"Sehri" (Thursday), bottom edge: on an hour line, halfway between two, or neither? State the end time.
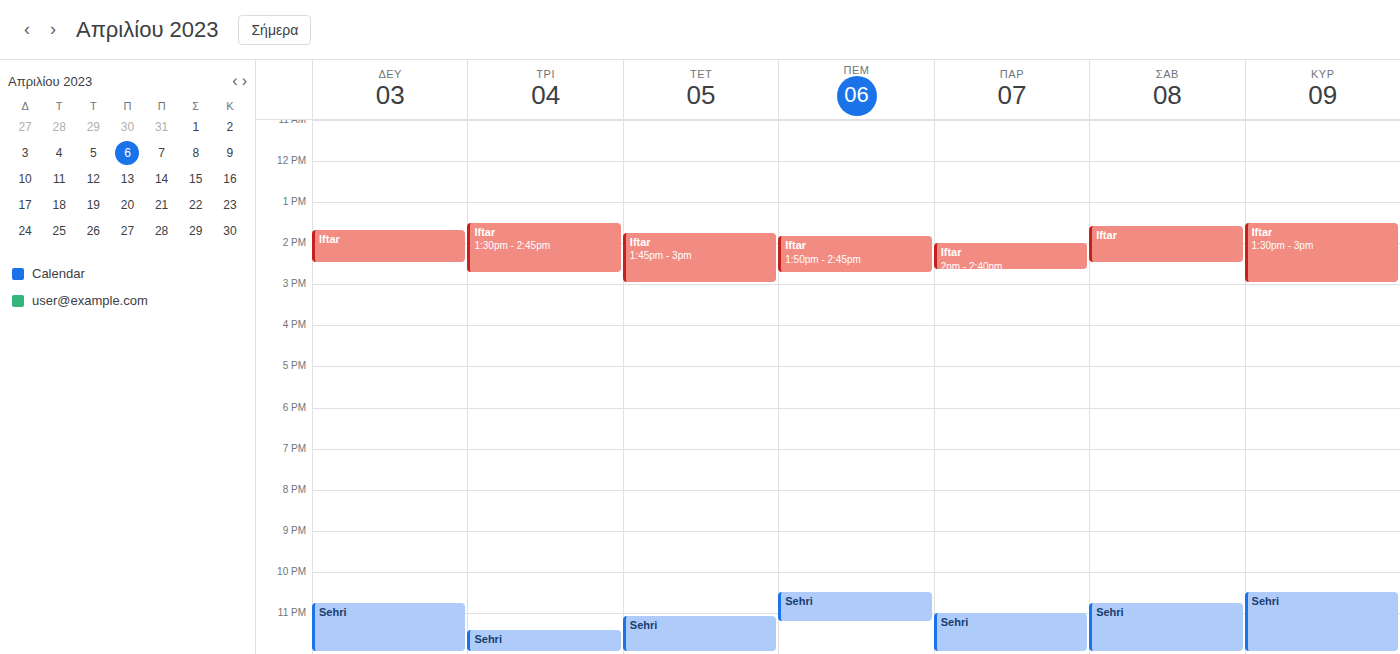
23:15 -- neither: a quarter of the way from the 23:00 line to the 24:00 line.